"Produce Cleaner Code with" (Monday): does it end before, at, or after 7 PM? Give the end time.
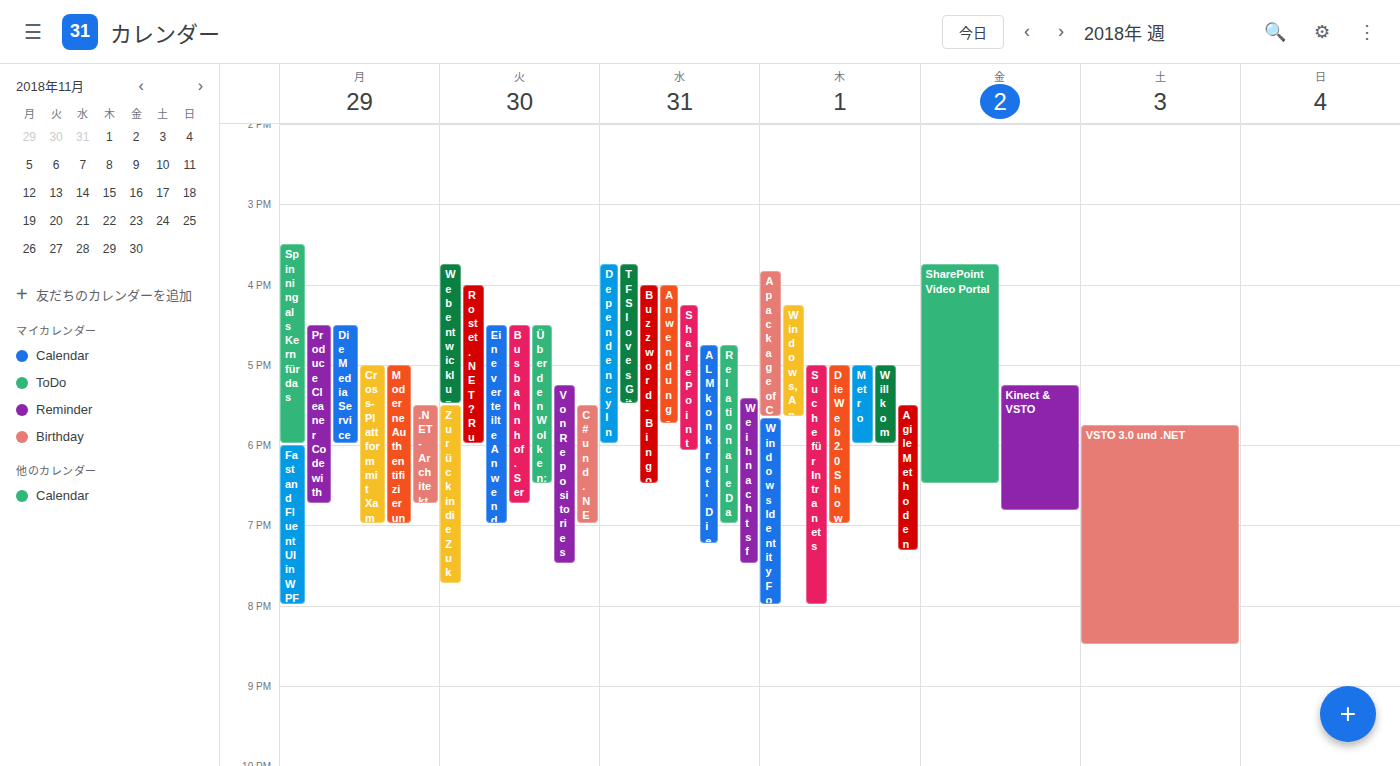
6:45 PM -- before 7 PM, 15 minutes above the 7 PM line.